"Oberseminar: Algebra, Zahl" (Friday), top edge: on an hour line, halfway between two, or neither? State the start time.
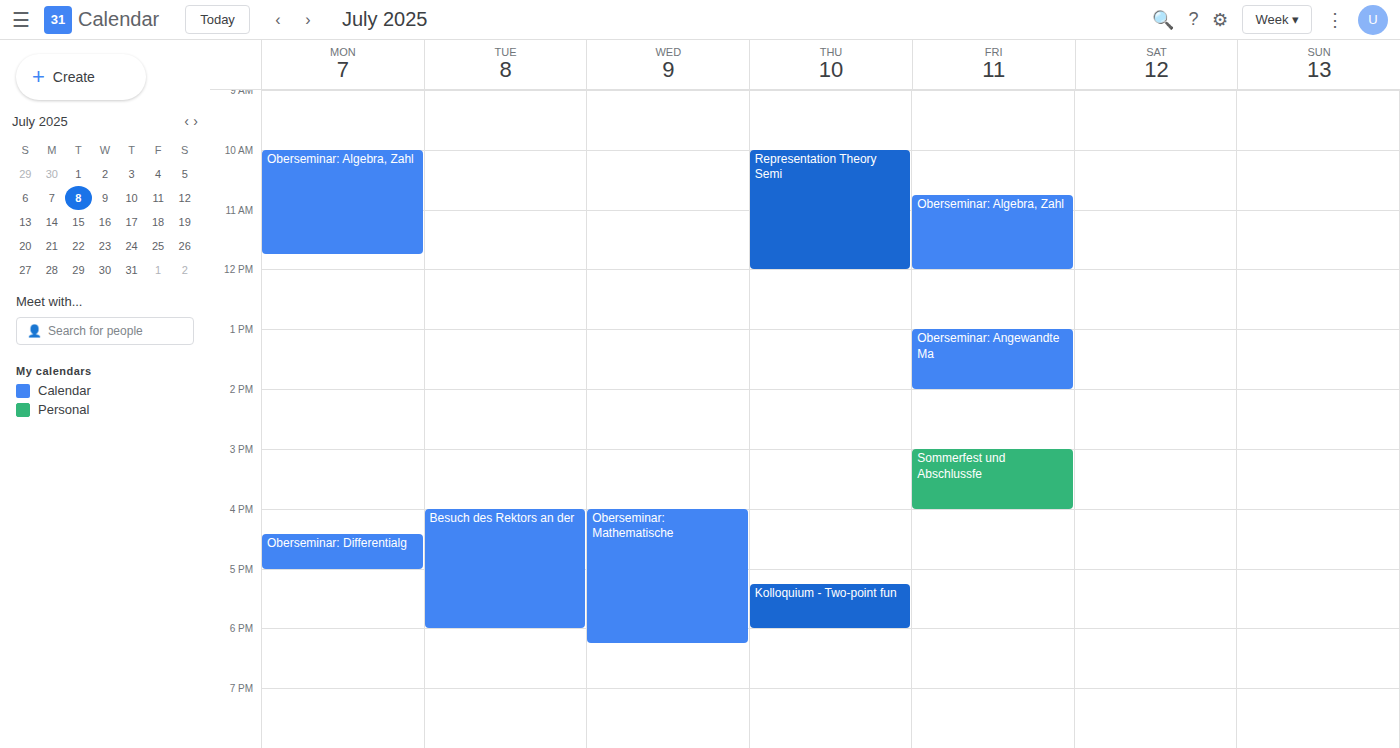
10:45 AM -- neither: three quarters of the way from the 10 AM line to the 11 AM line.